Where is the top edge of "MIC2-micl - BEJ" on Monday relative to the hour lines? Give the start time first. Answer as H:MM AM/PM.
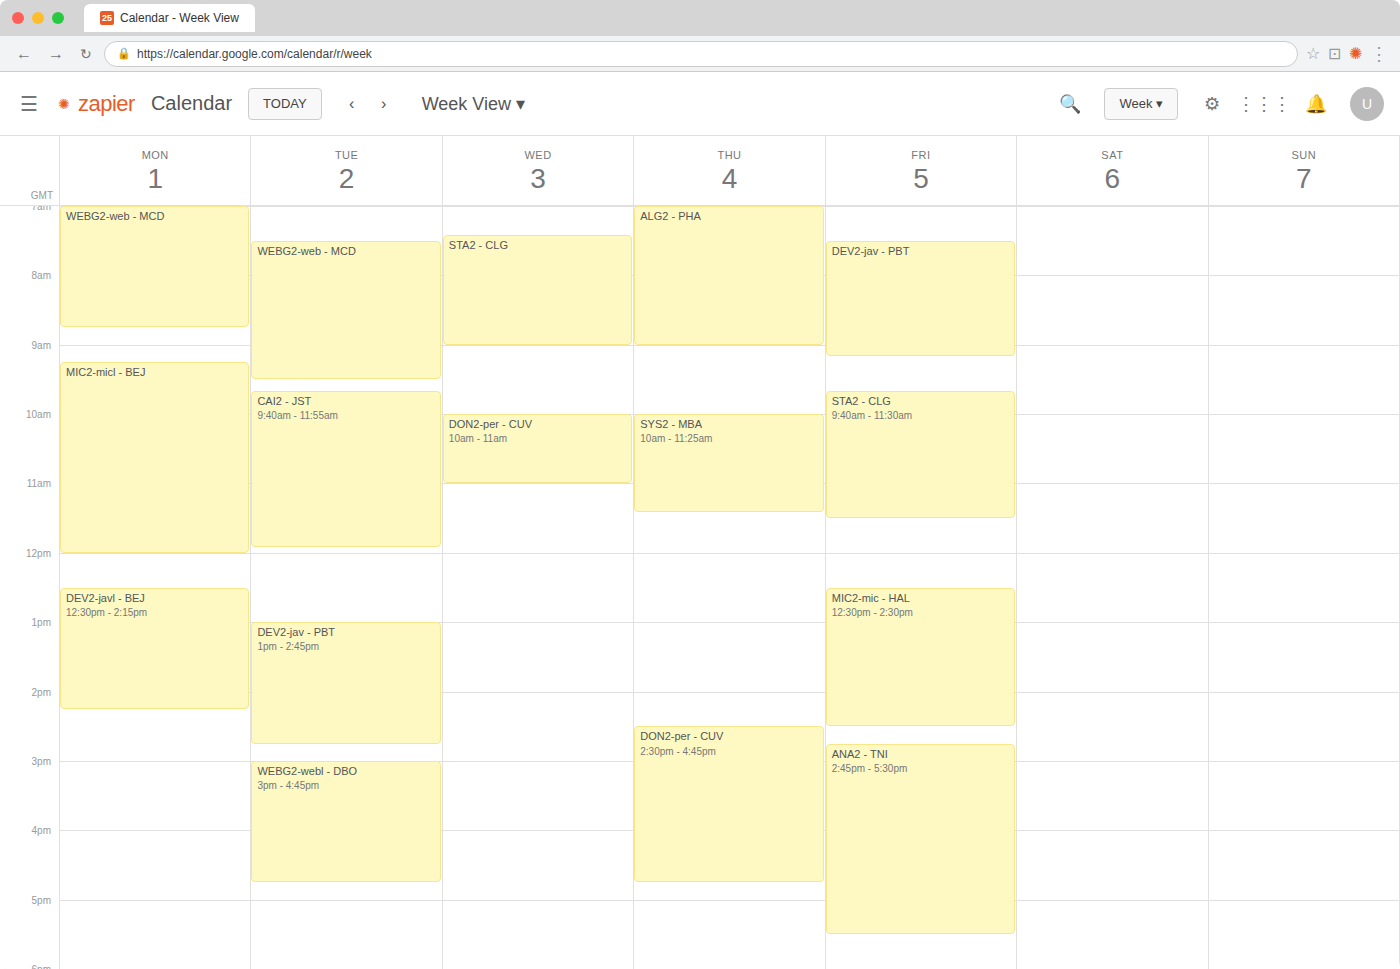
9:15 AM -- neither: a quarter of the way from the 9 AM line to the 10 AM line.